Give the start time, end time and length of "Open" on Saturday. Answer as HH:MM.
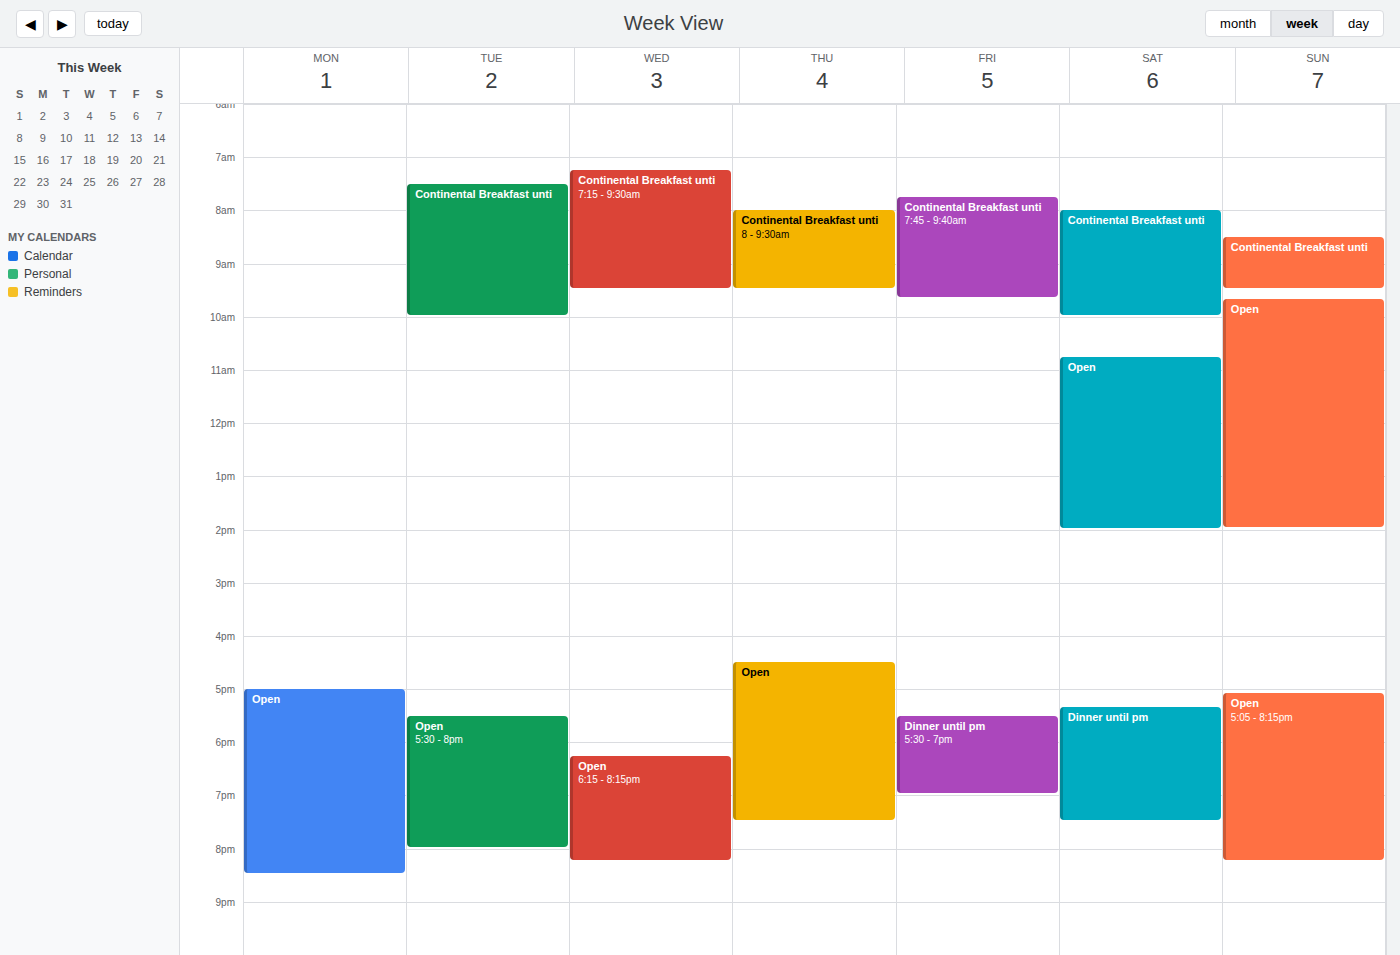
10:45 to 14:00, 3 hours 15 minutes